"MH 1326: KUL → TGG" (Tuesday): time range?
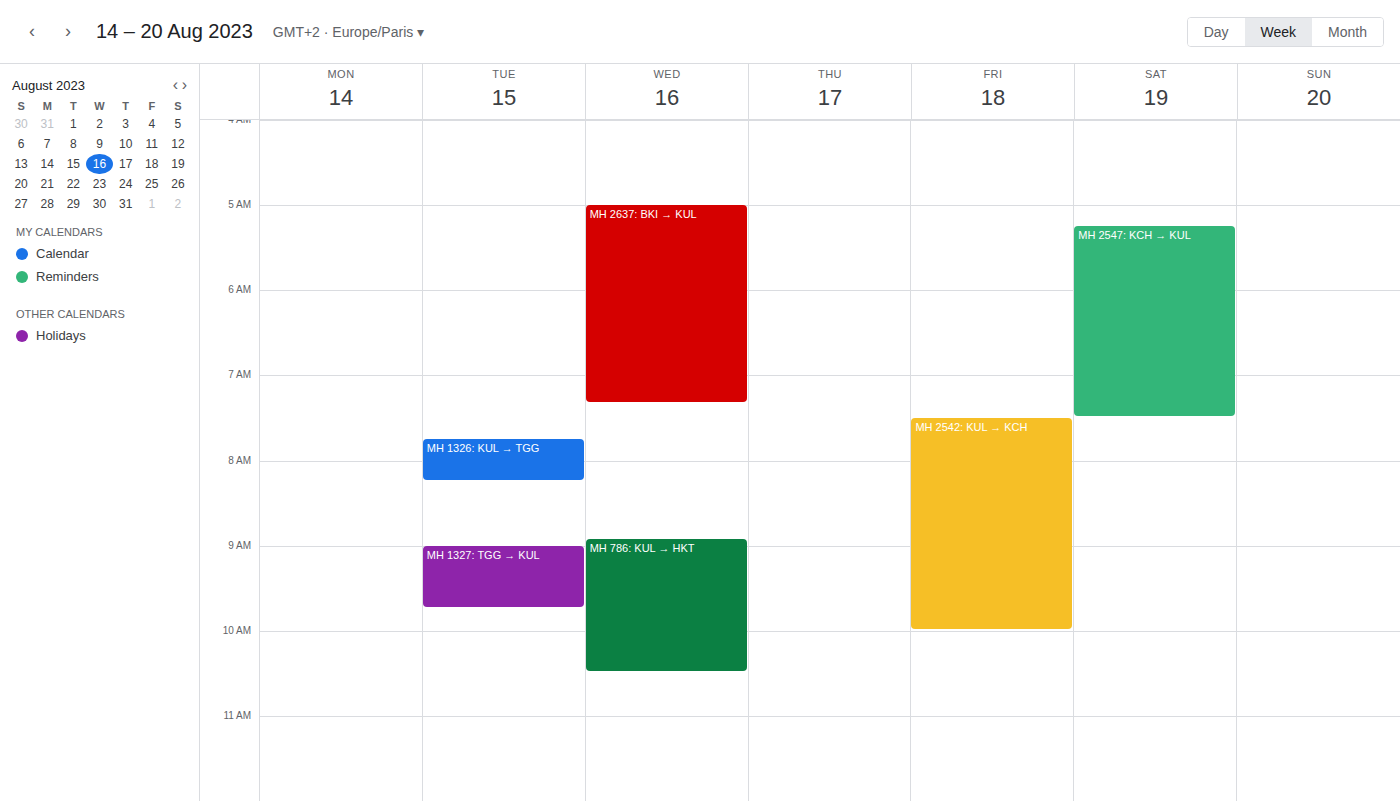
07:45 to 08:15